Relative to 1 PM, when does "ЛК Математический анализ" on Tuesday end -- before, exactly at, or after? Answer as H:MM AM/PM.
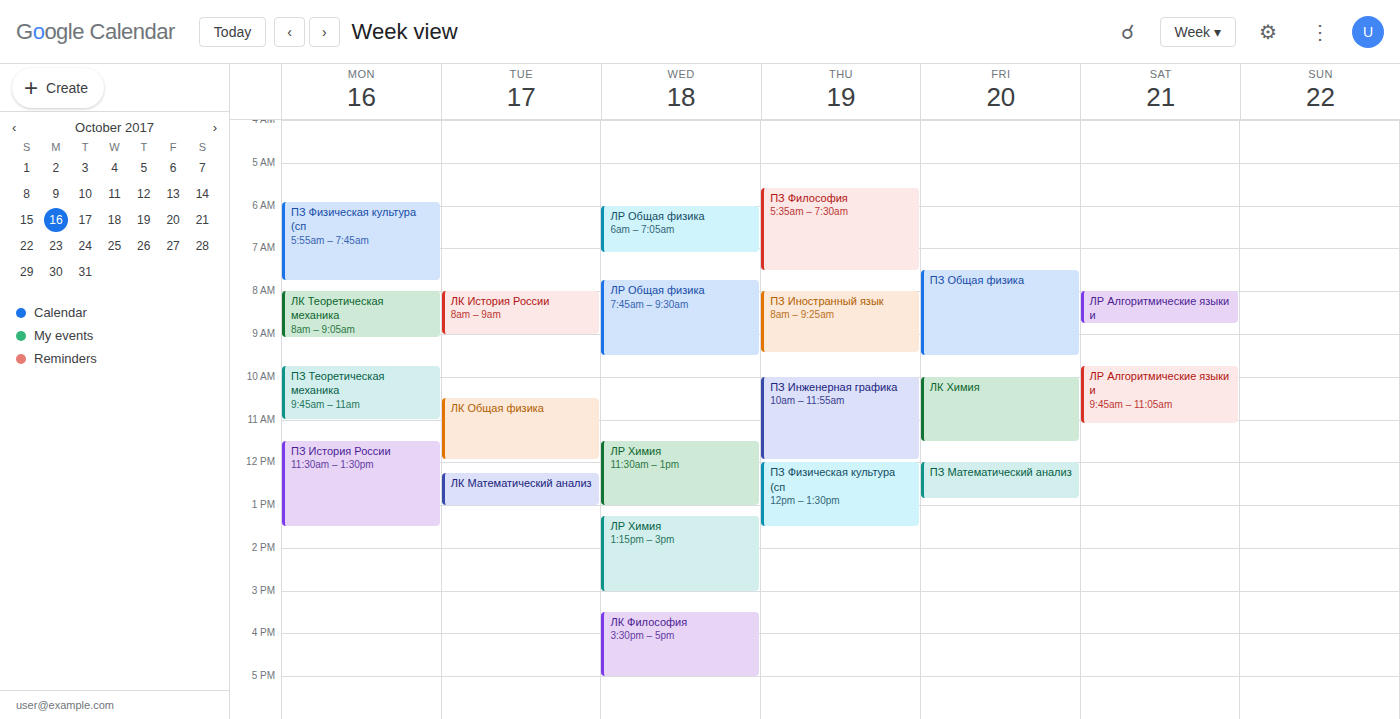
1:00 PM -- exactly at 1 PM, on the 1 PM line.